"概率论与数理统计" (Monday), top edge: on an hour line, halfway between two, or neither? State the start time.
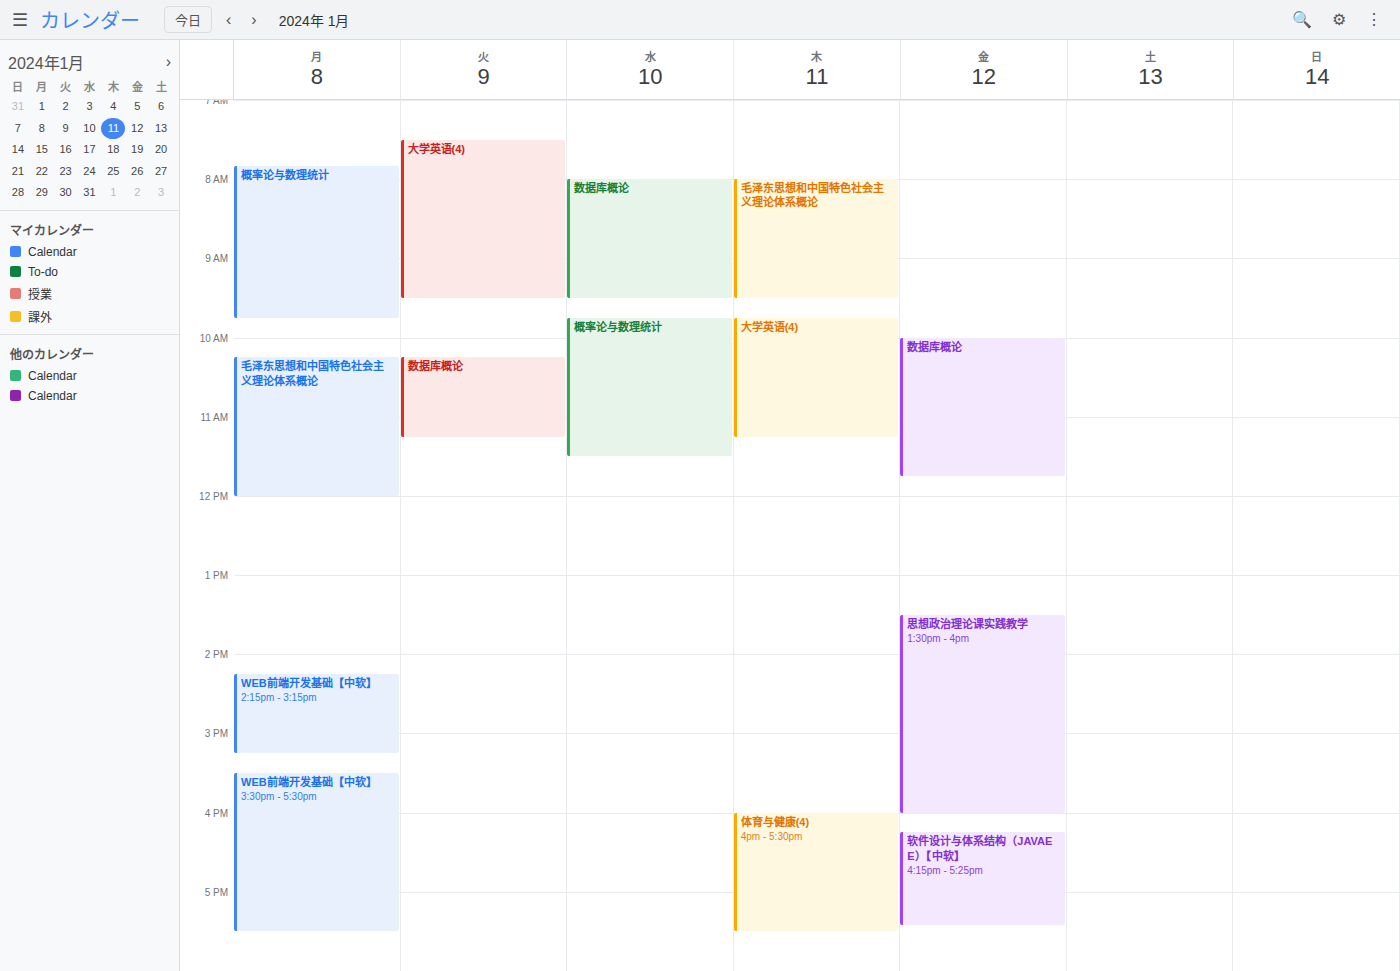
7:50 AM -- neither: 50 minutes below the 7 AM line and 10 minutes above the 8 AM line.